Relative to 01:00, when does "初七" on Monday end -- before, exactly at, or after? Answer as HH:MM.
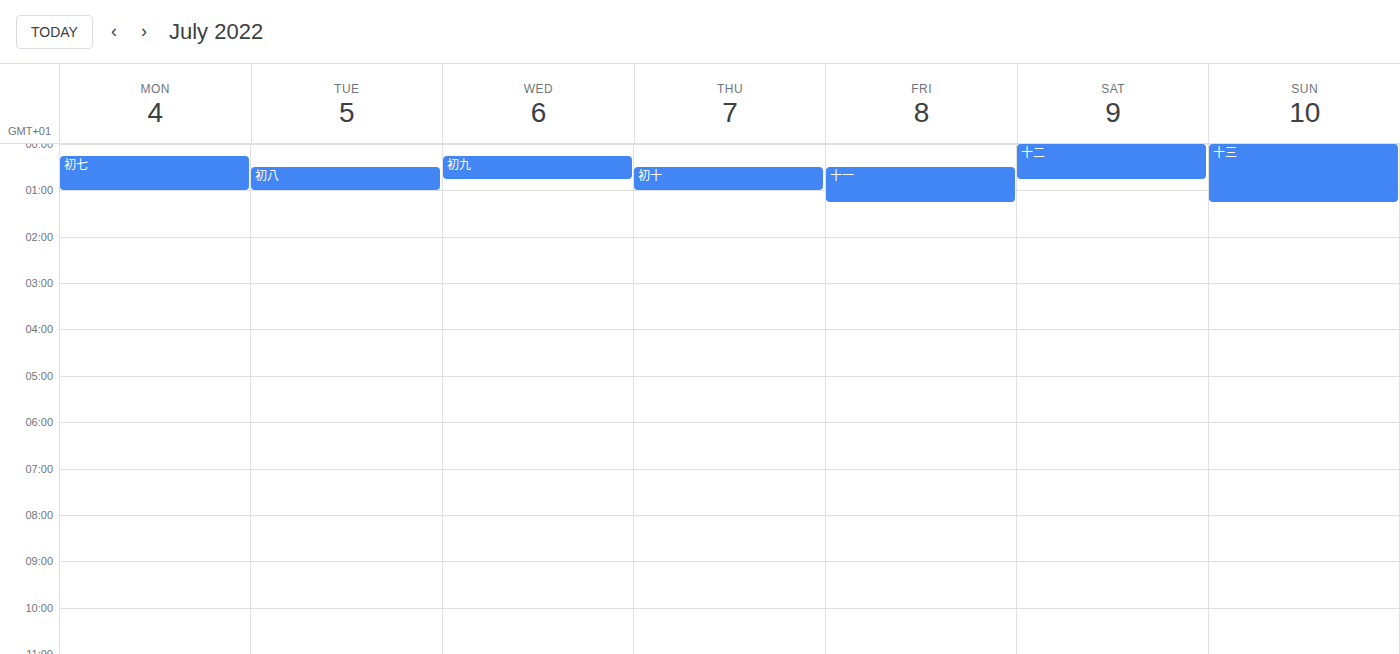
01:00 -- exactly at 01:00, on the 01:00 line.